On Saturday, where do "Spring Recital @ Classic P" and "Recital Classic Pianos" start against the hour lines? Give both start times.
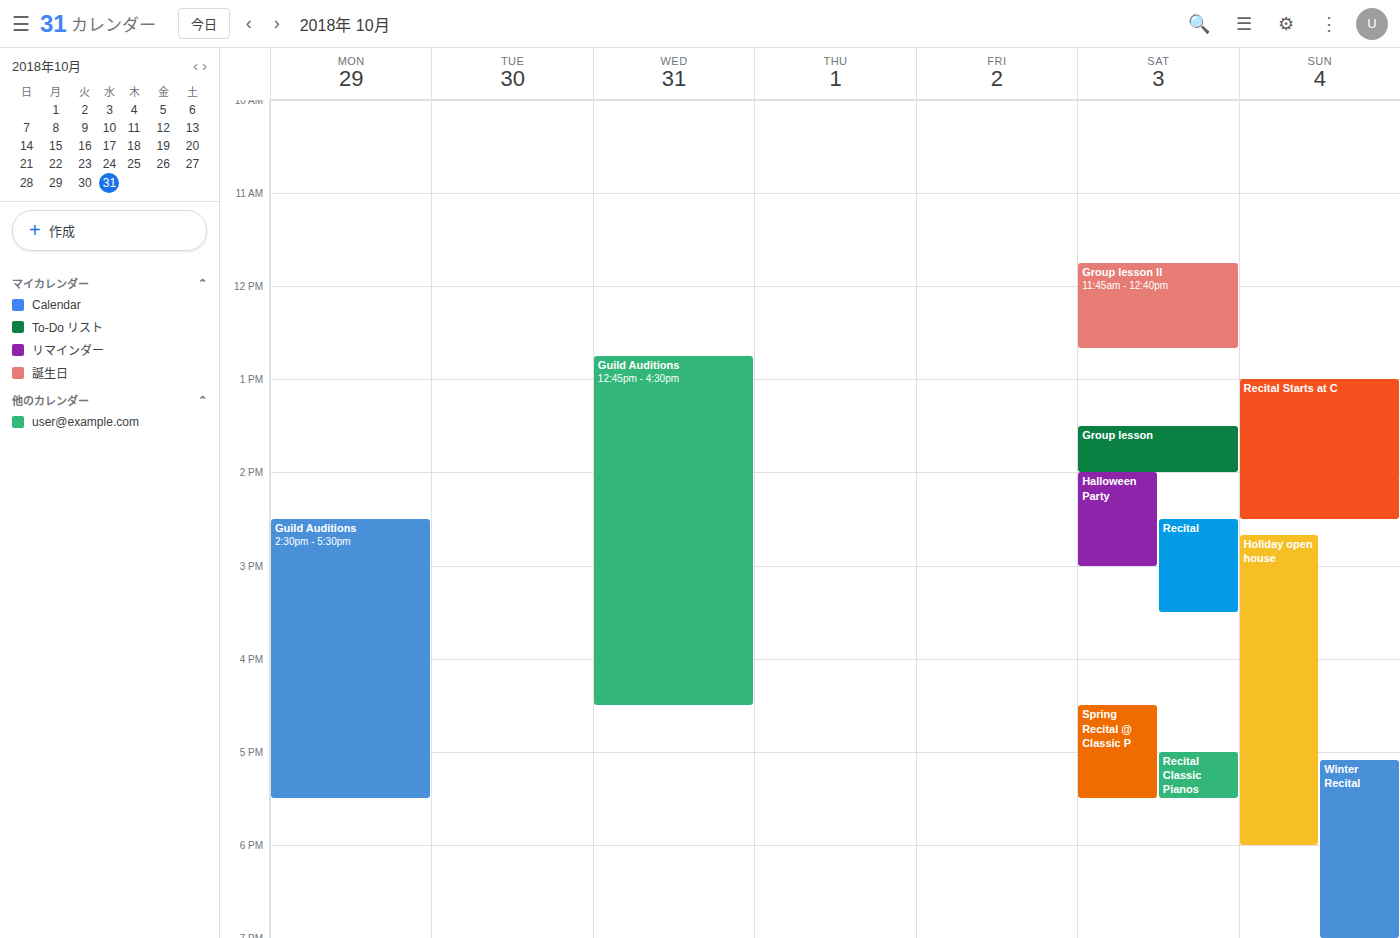
"Spring Recital @ Classic P": 4:30 PM, halfway between the 4 PM and 5 PM lines. "Recital Classic Pianos": 5:00 PM, exactly on the 5 PM line.